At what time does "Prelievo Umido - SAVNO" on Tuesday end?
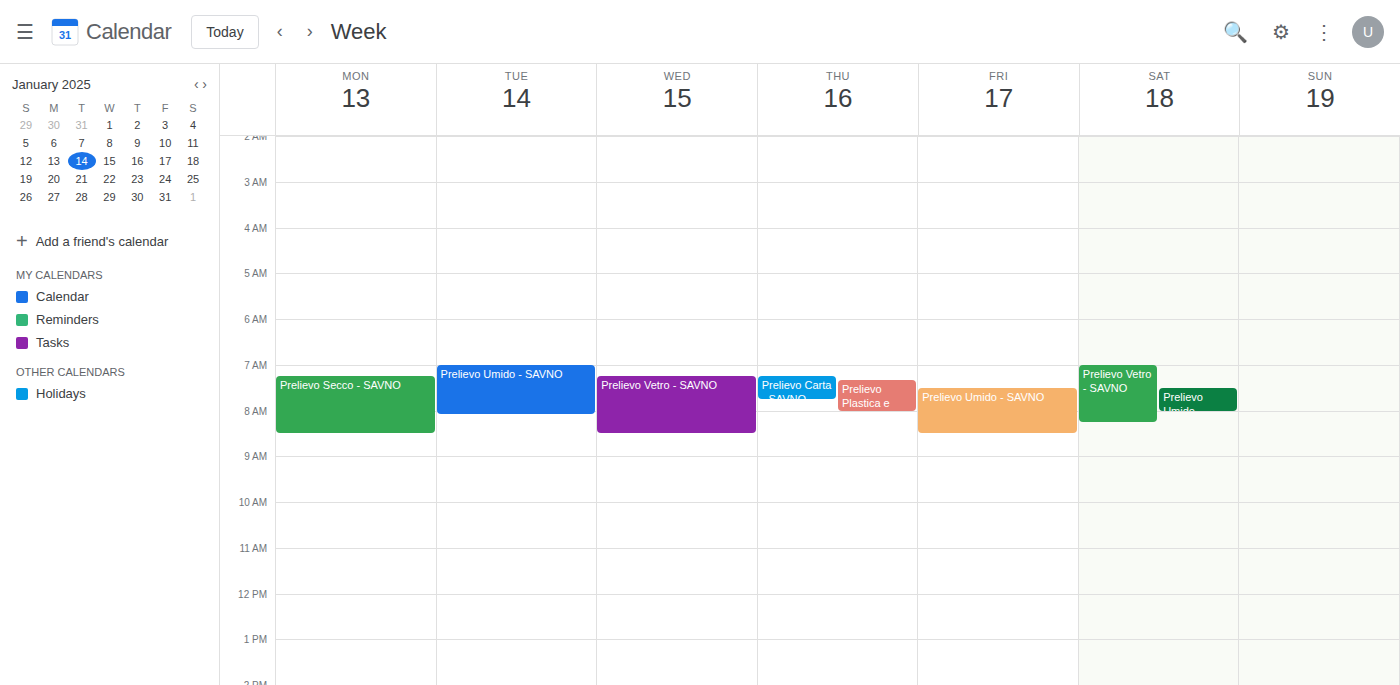
8:05 AM